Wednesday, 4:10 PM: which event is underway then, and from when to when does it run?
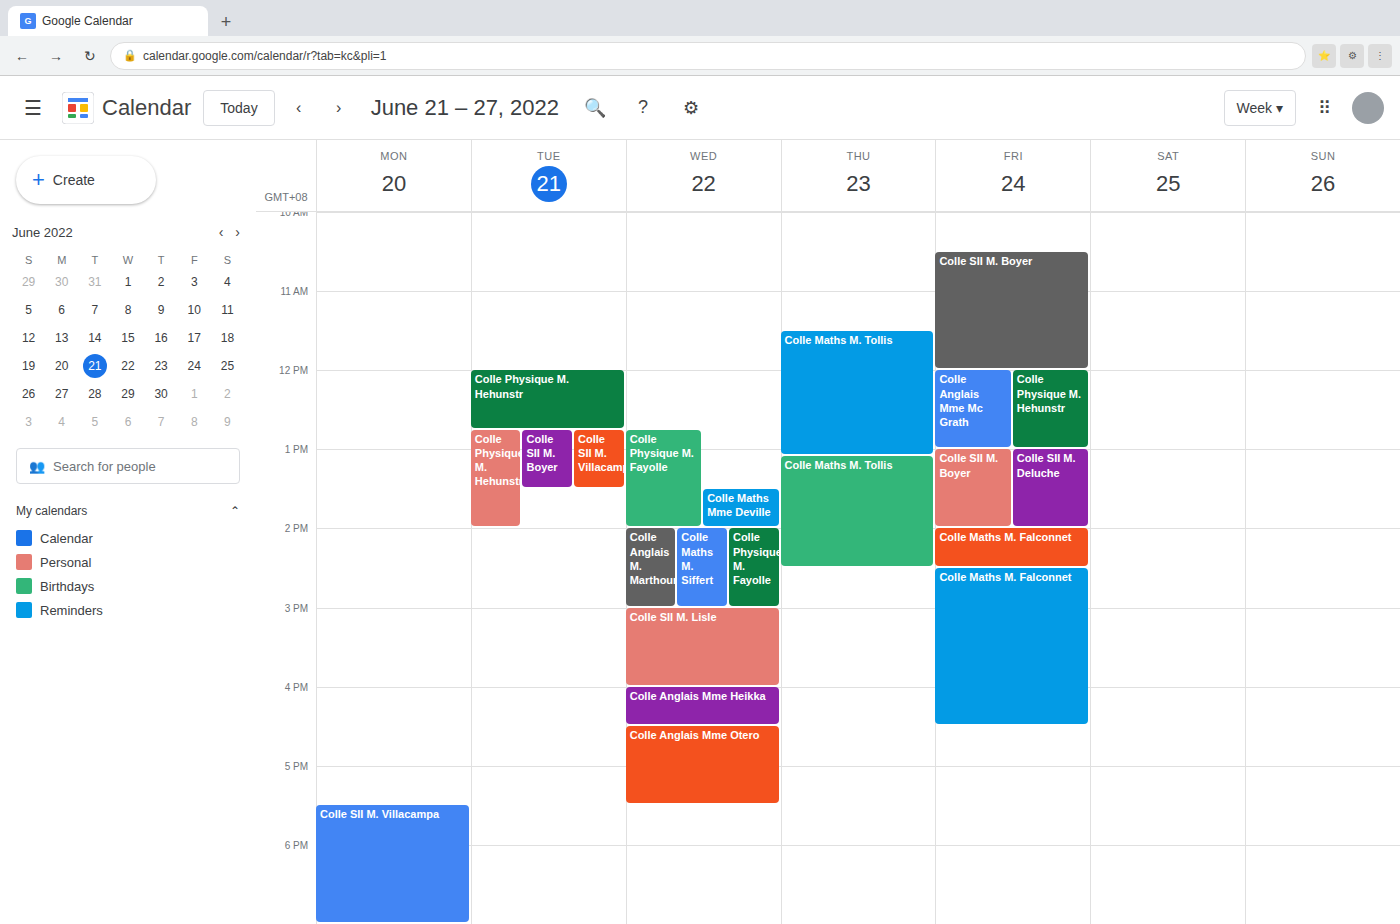
"Colle Anglais Mme Heikka", 4:00 PM to 4:30 PM